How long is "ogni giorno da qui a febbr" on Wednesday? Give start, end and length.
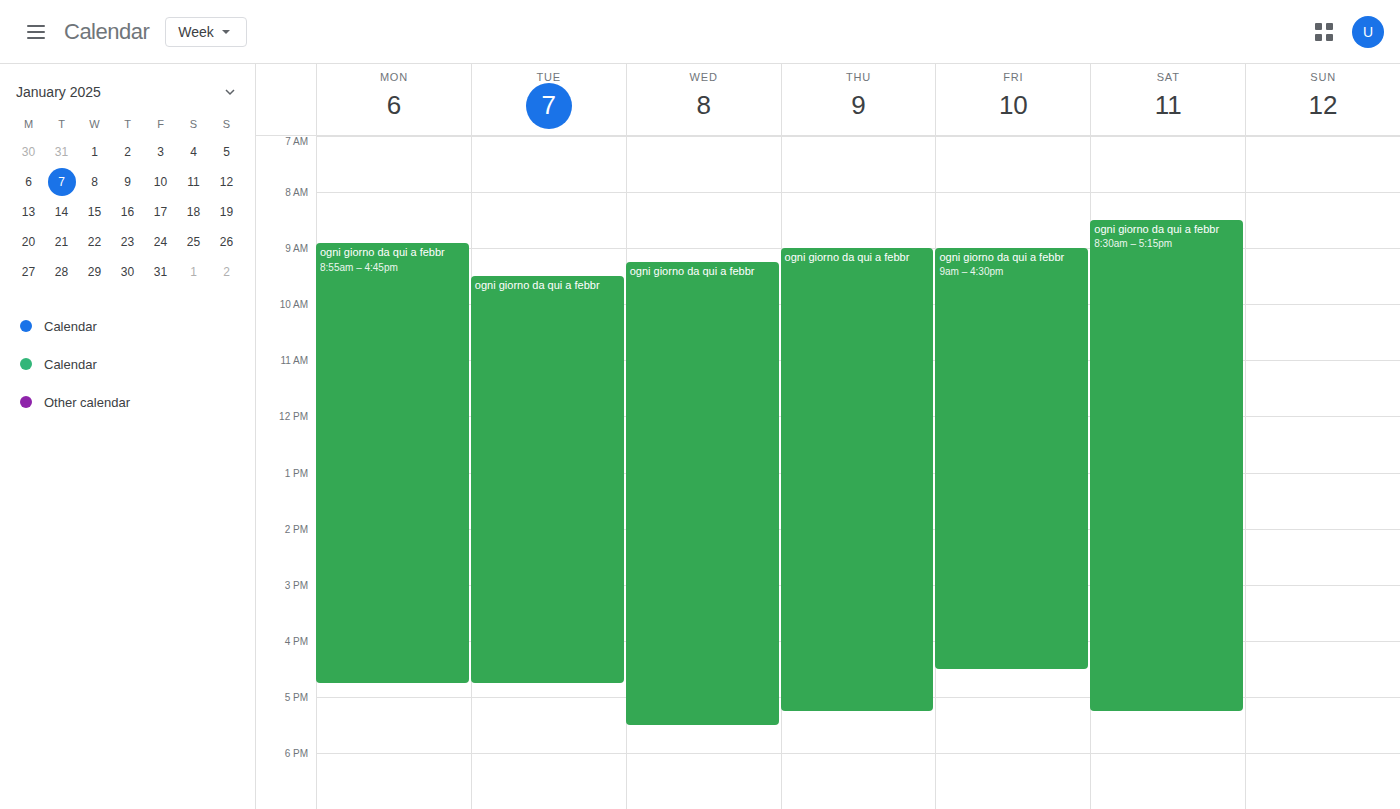
09:15 to 17:30, 8 hours 15 minutes